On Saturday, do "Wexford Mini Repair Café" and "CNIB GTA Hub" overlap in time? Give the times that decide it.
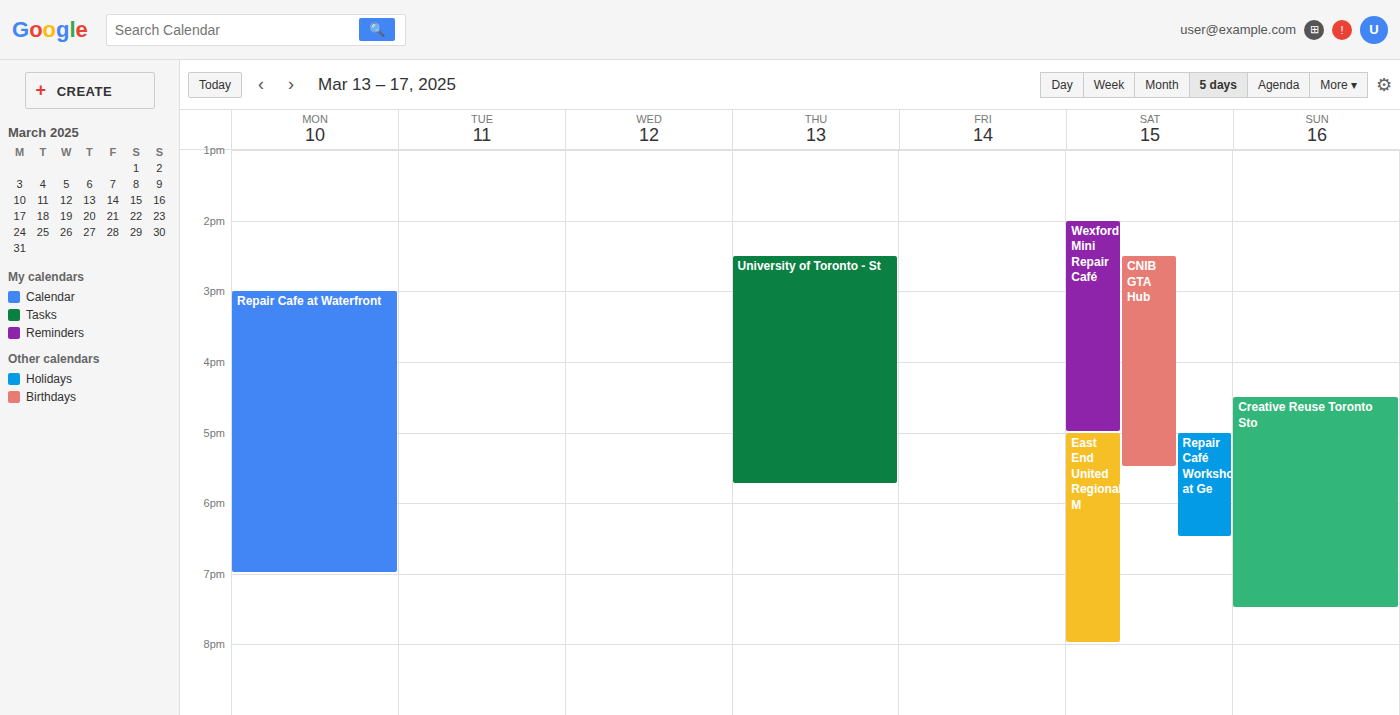
"CNIB GTA Hub" starts at 2:30 PM, before "Wexford Mini Repair Café" ends at 5:00 PM -- they overlap.